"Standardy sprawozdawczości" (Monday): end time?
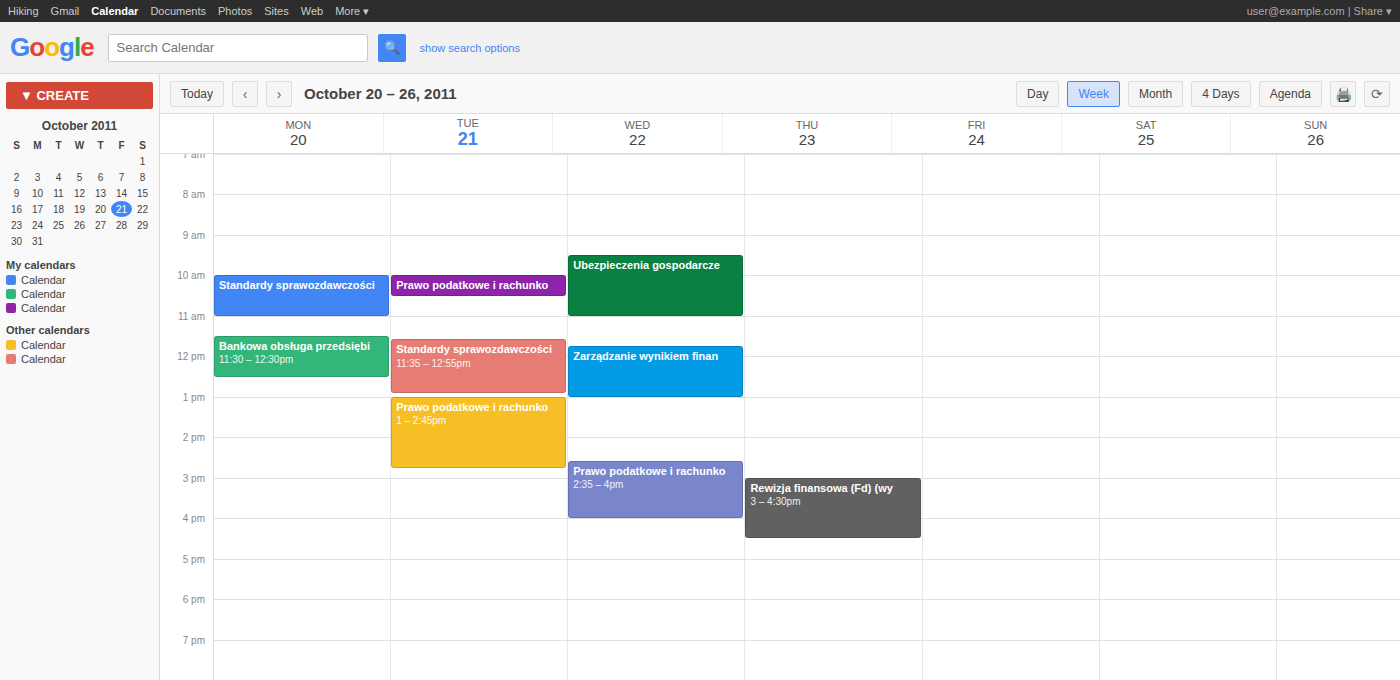
11:00 AM